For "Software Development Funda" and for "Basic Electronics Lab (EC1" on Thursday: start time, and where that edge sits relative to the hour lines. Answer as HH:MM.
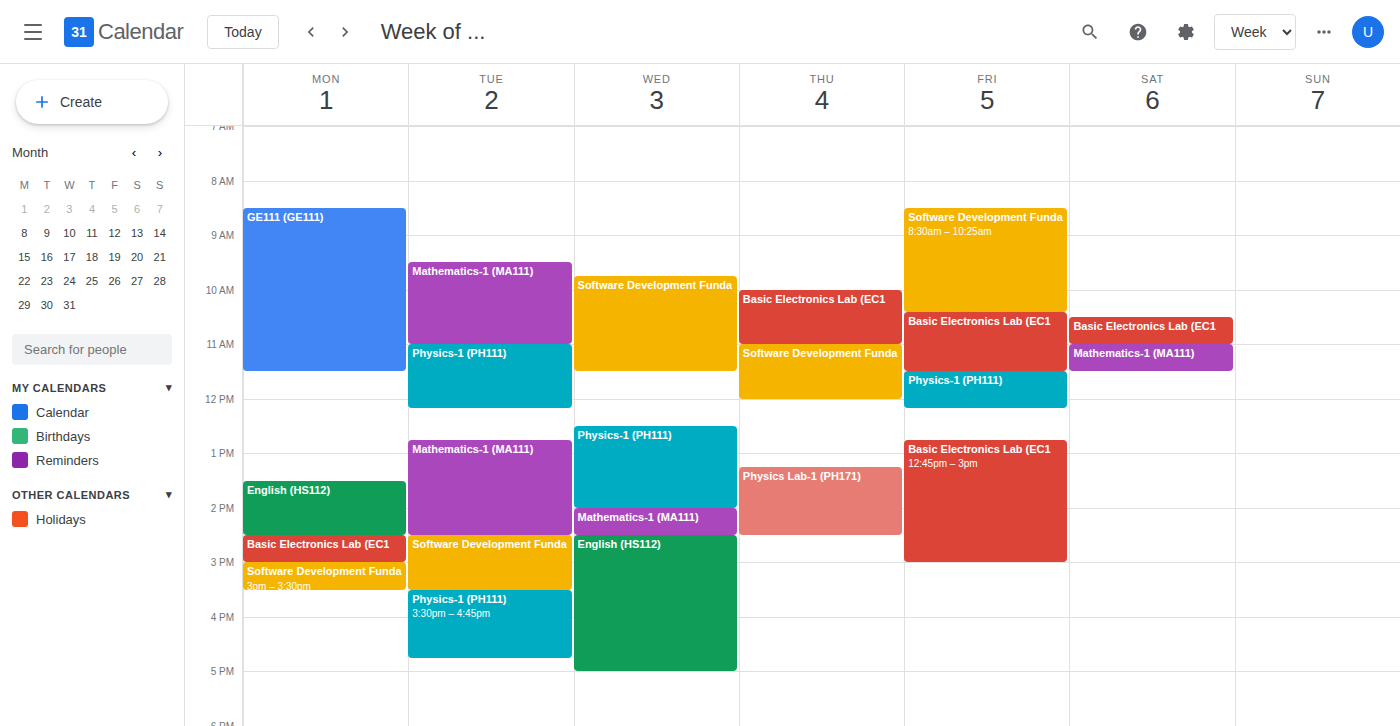
"Software Development Funda": 11:00, exactly on the 11:00 line. "Basic Electronics Lab (EC1": 10:00, exactly on the 10:00 line.